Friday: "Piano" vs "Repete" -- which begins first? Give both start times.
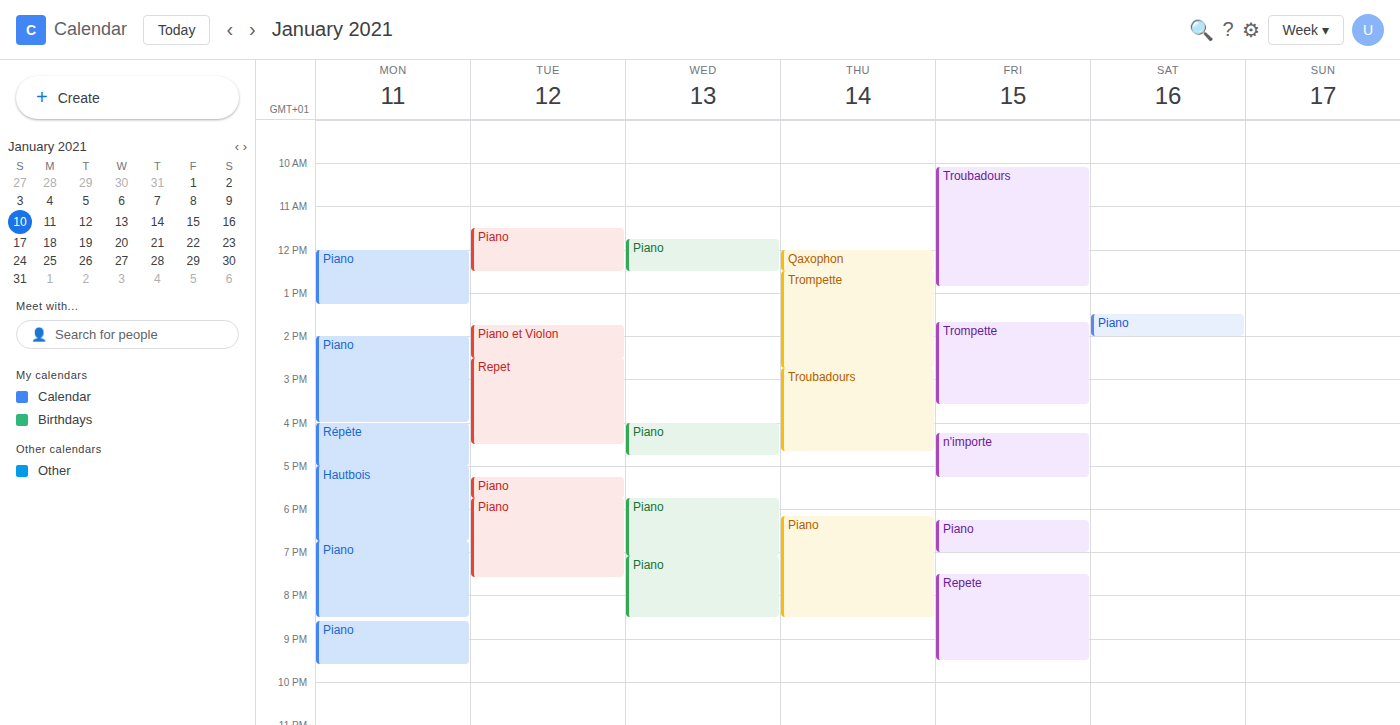
"Piano" 6:15 PM; "Repete" 7:30 PM.